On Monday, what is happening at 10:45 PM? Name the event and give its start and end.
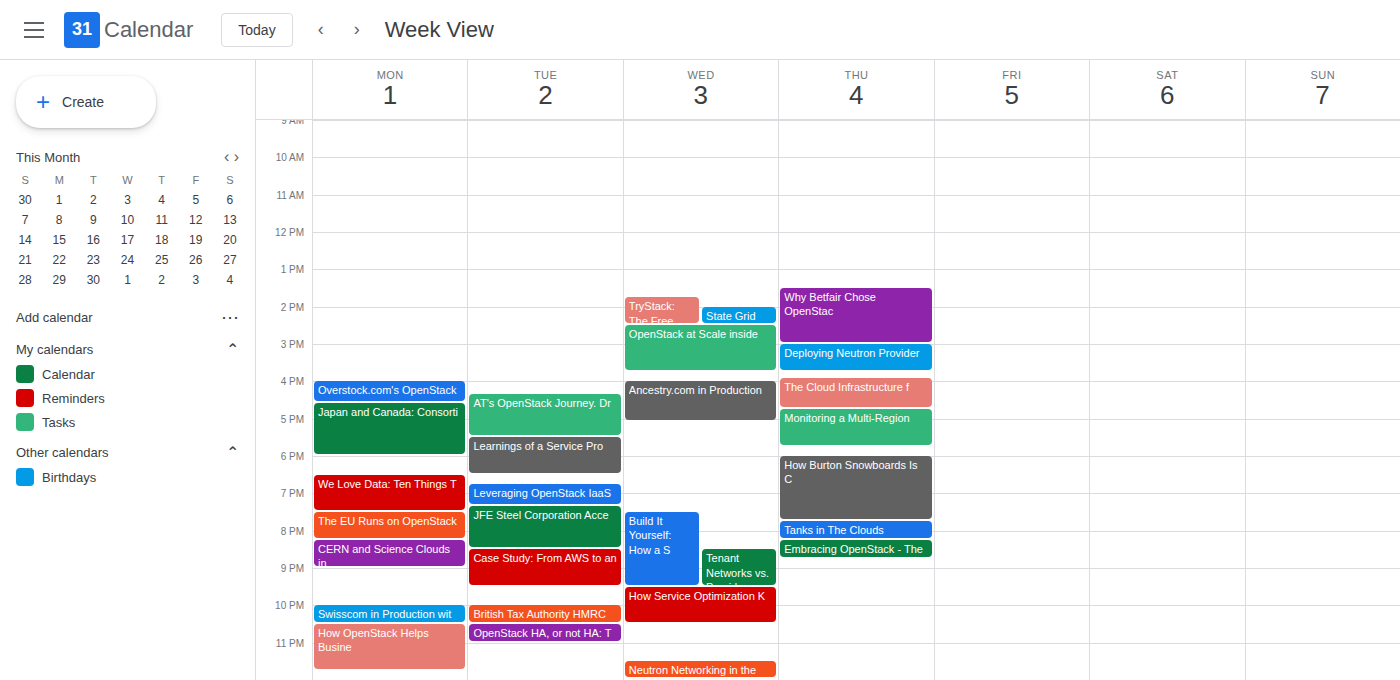
"How OpenStack Helps Busine", 10:30 PM to 11:45 PM